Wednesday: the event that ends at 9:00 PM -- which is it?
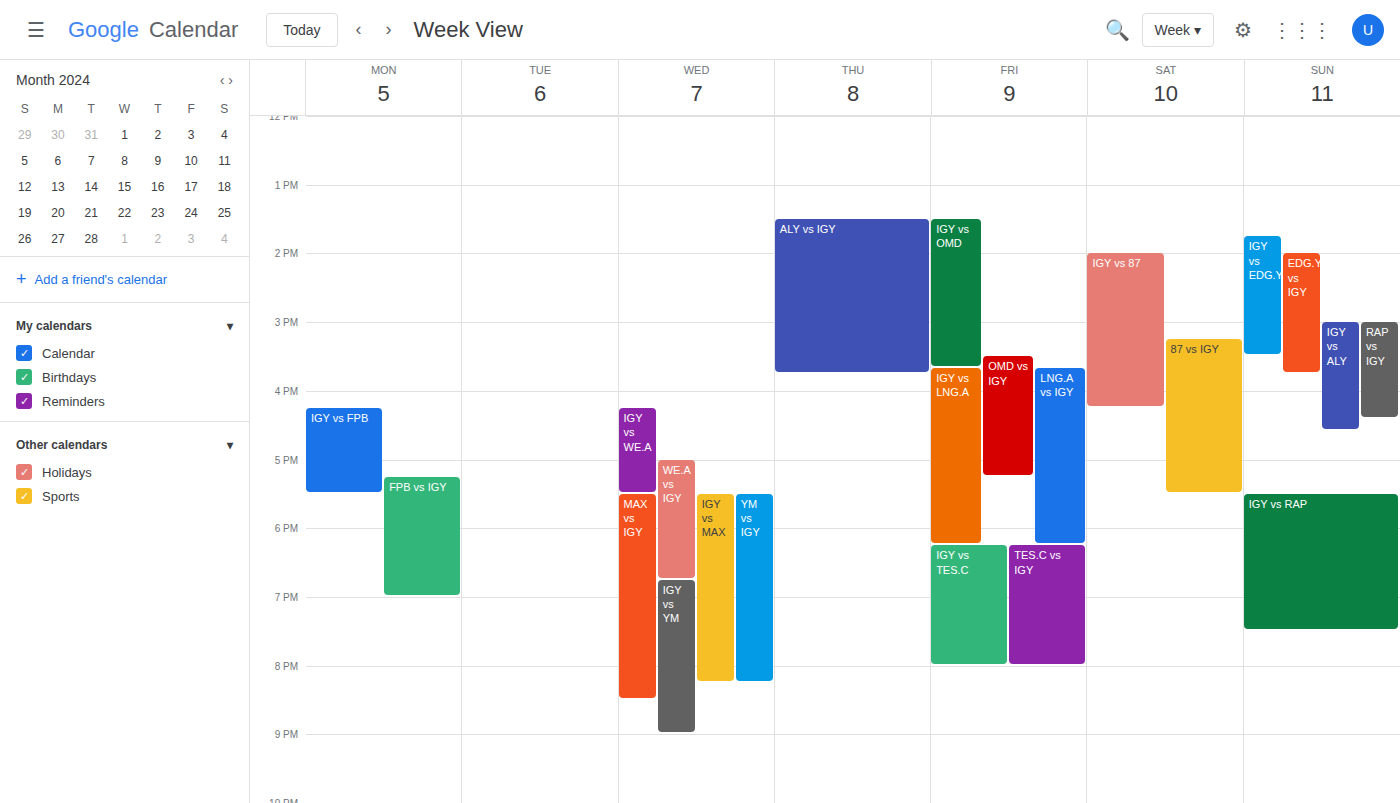
"IGY vs YM"